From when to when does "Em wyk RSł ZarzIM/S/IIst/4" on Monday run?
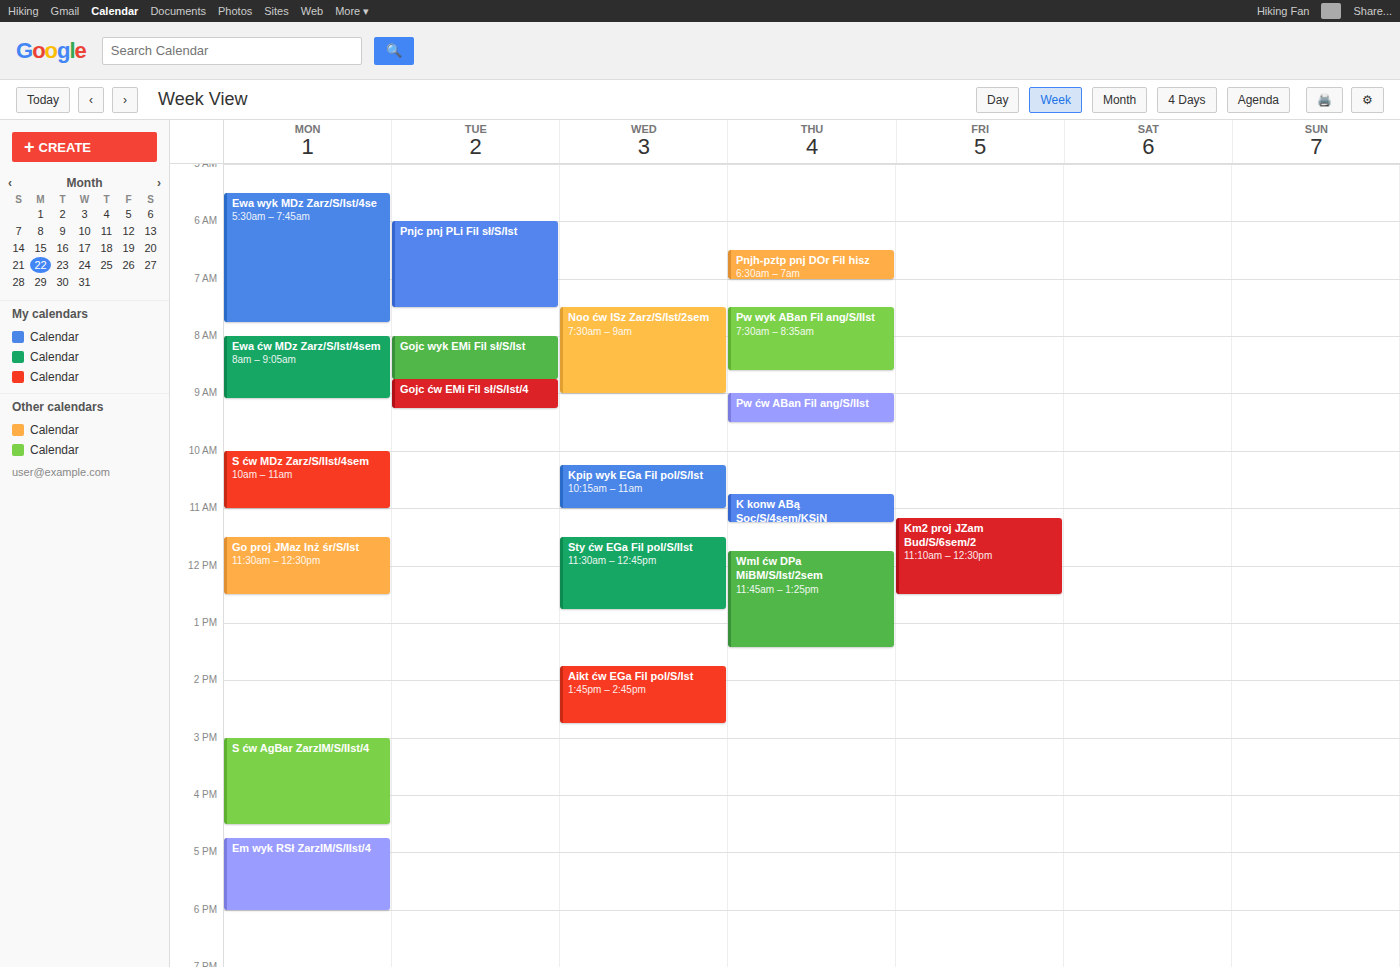
4:45 PM to 6:00 PM